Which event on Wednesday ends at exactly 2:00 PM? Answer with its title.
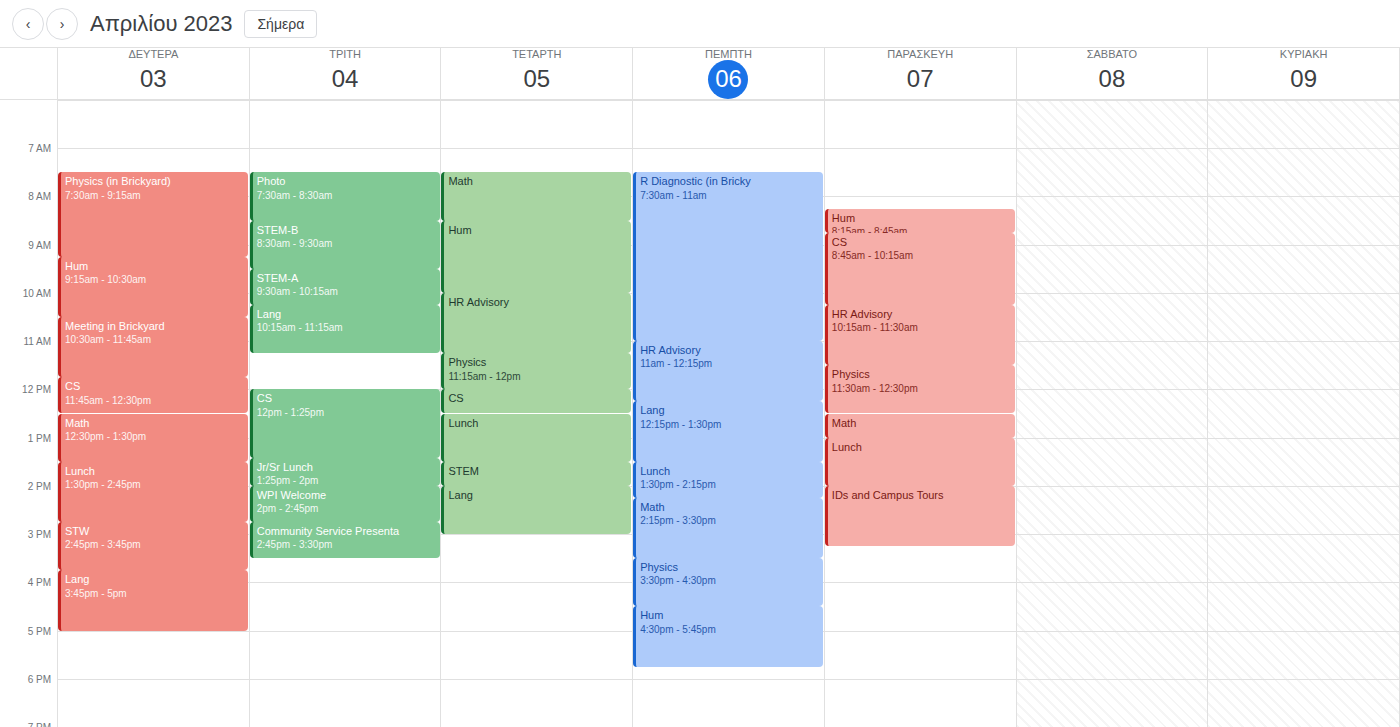
"STEM"